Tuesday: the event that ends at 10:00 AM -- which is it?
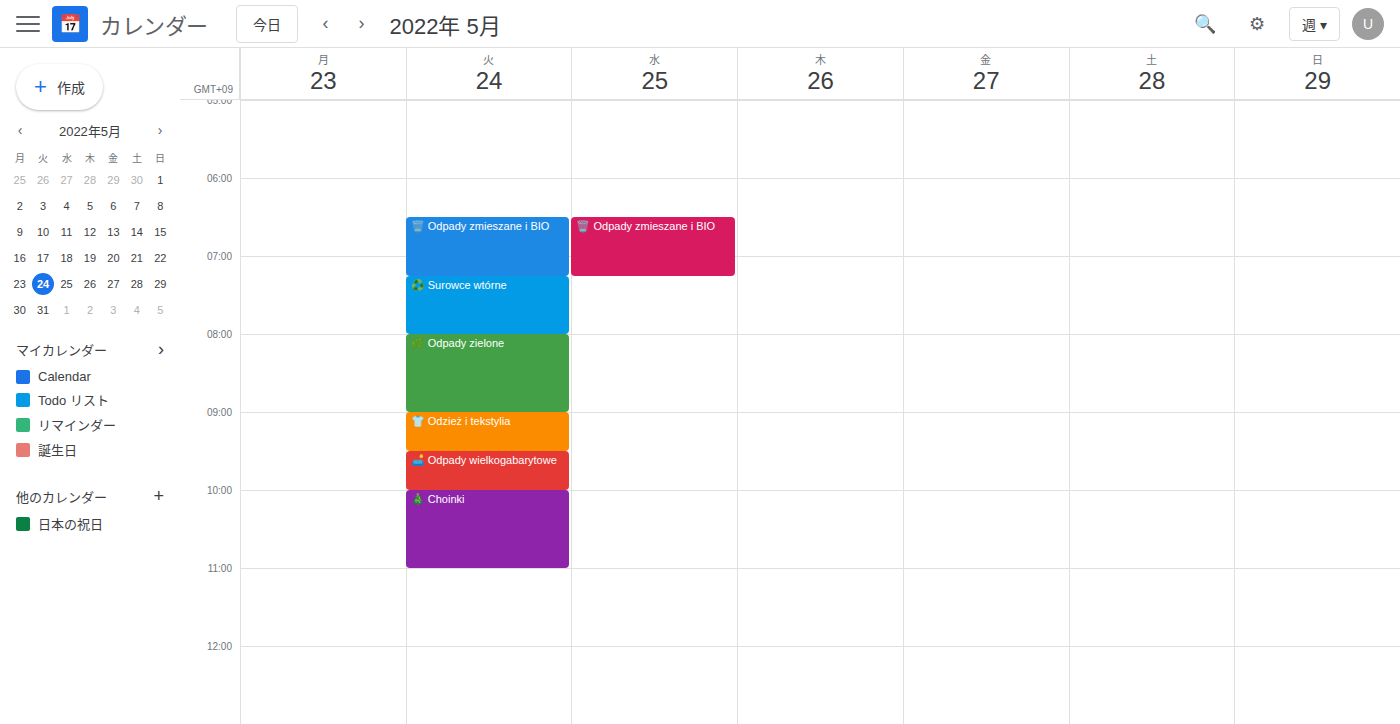
"🛋️ Odpady wielkogabarytowe"